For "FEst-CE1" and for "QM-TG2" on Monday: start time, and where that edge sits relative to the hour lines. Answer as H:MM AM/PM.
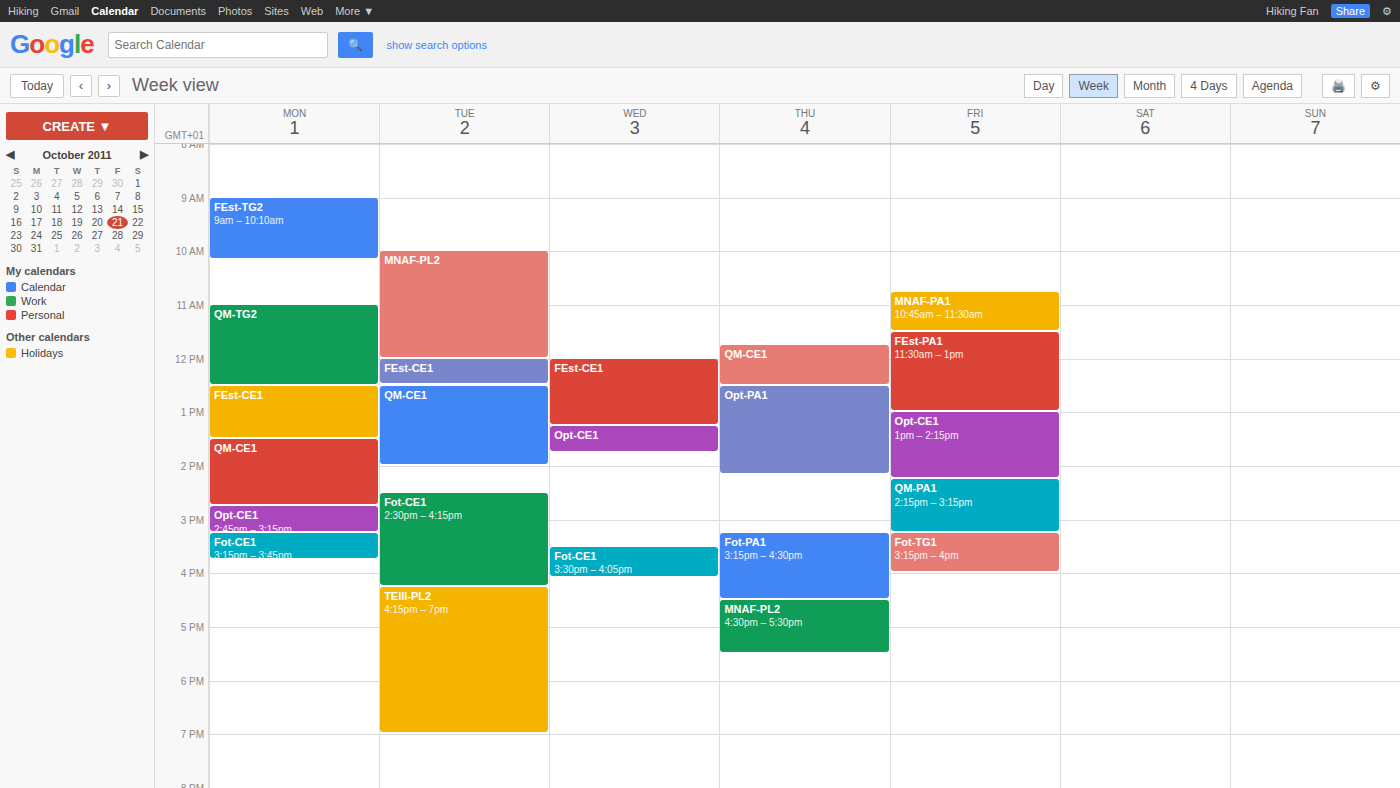
"FEst-CE1": 12:30 PM, halfway between the 12 PM and 1 PM lines. "QM-TG2": 11:00 AM, exactly on the 11 AM line.